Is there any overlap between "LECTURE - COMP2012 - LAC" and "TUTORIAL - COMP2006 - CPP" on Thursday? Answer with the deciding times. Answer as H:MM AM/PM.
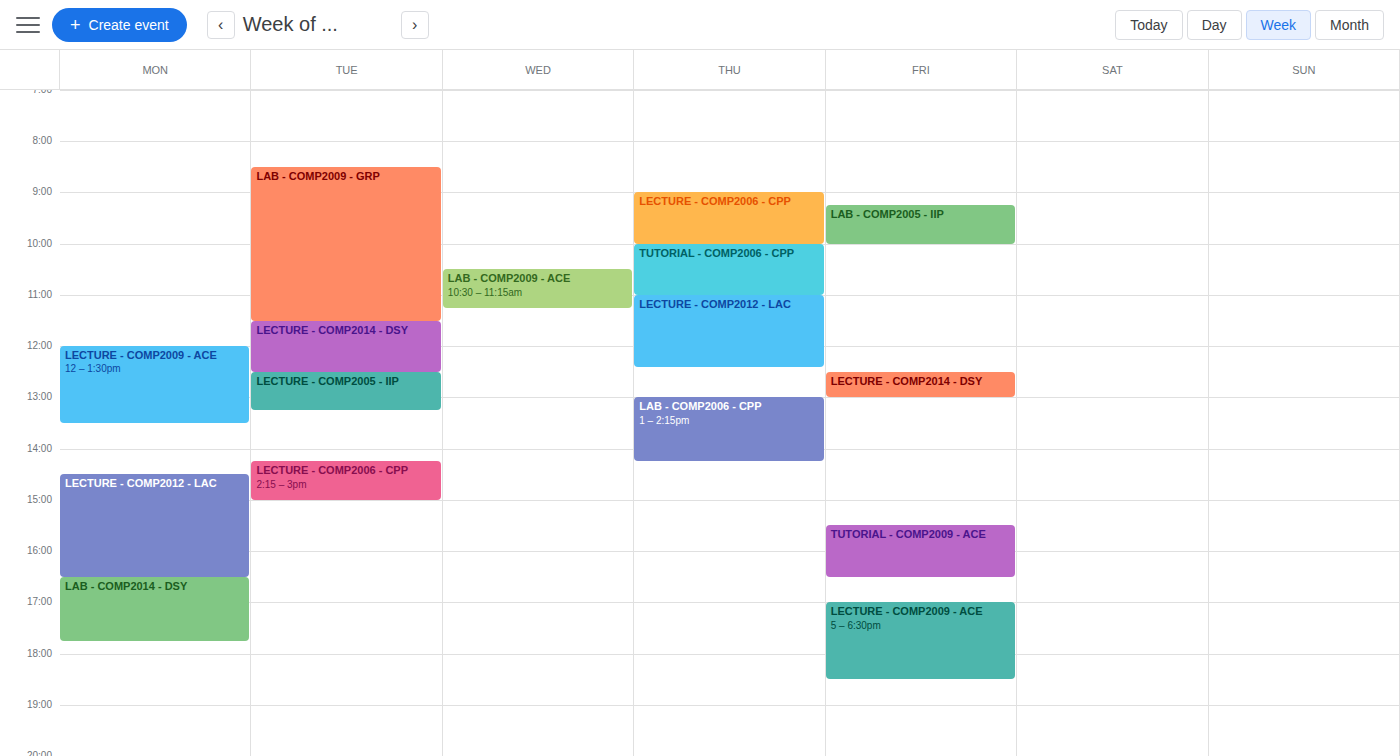
"TUTORIAL - COMP2006 - CPP" ends at 11:00 AM, exactly when "LECTURE - COMP2012 - LAC" starts -- they touch but do not overlap.